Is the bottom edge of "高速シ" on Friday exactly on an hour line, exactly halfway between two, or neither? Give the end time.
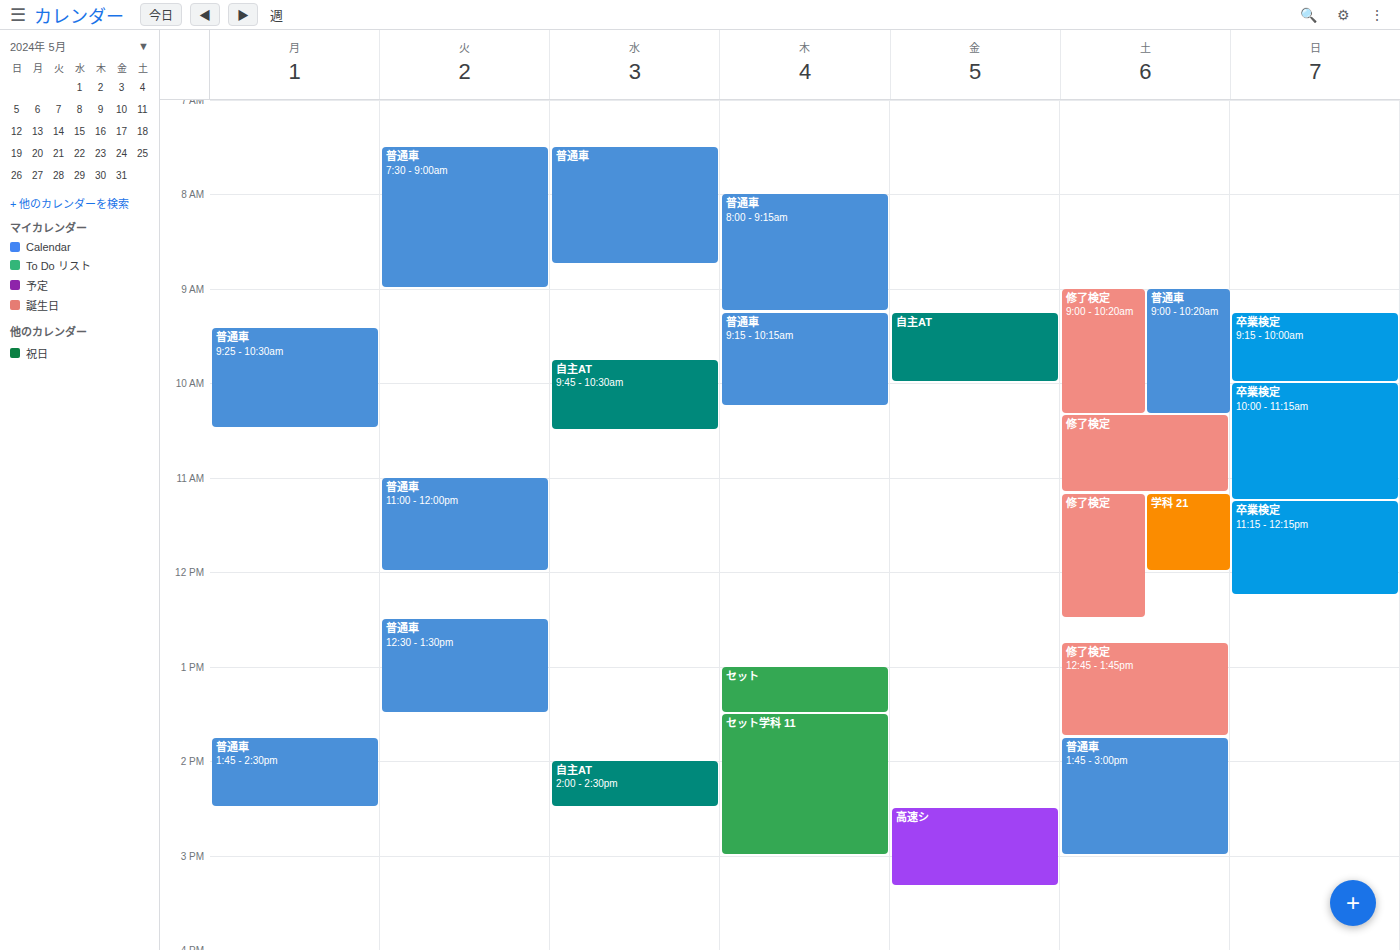
15:20 -- neither: 20 minutes below the 15:00 line and 40 minutes above the 16:00 line.